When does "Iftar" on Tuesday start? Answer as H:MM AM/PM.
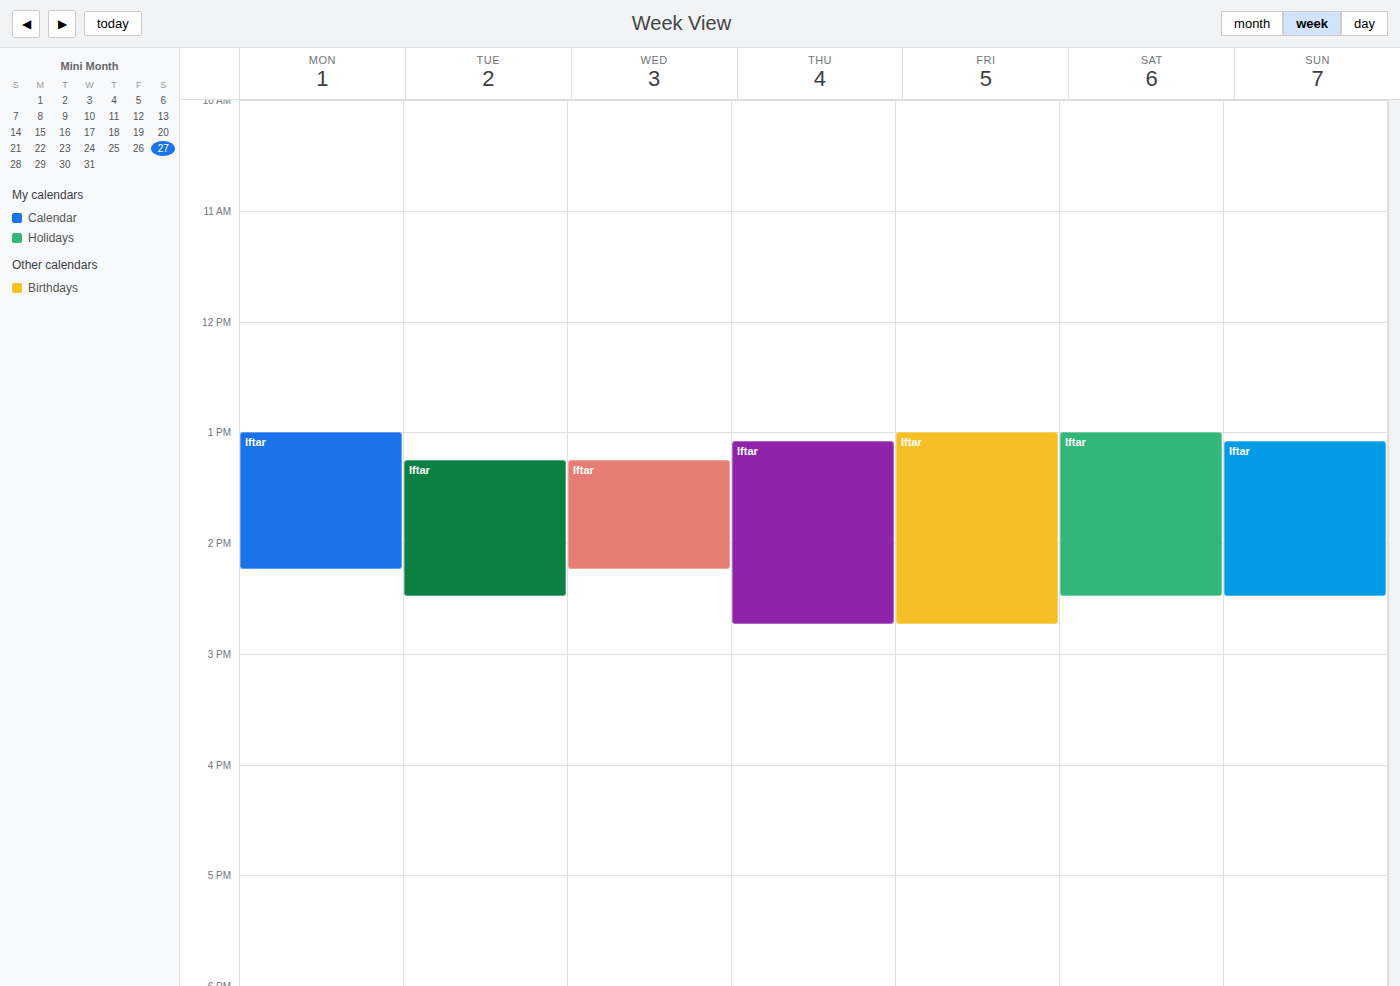
1:15 PM